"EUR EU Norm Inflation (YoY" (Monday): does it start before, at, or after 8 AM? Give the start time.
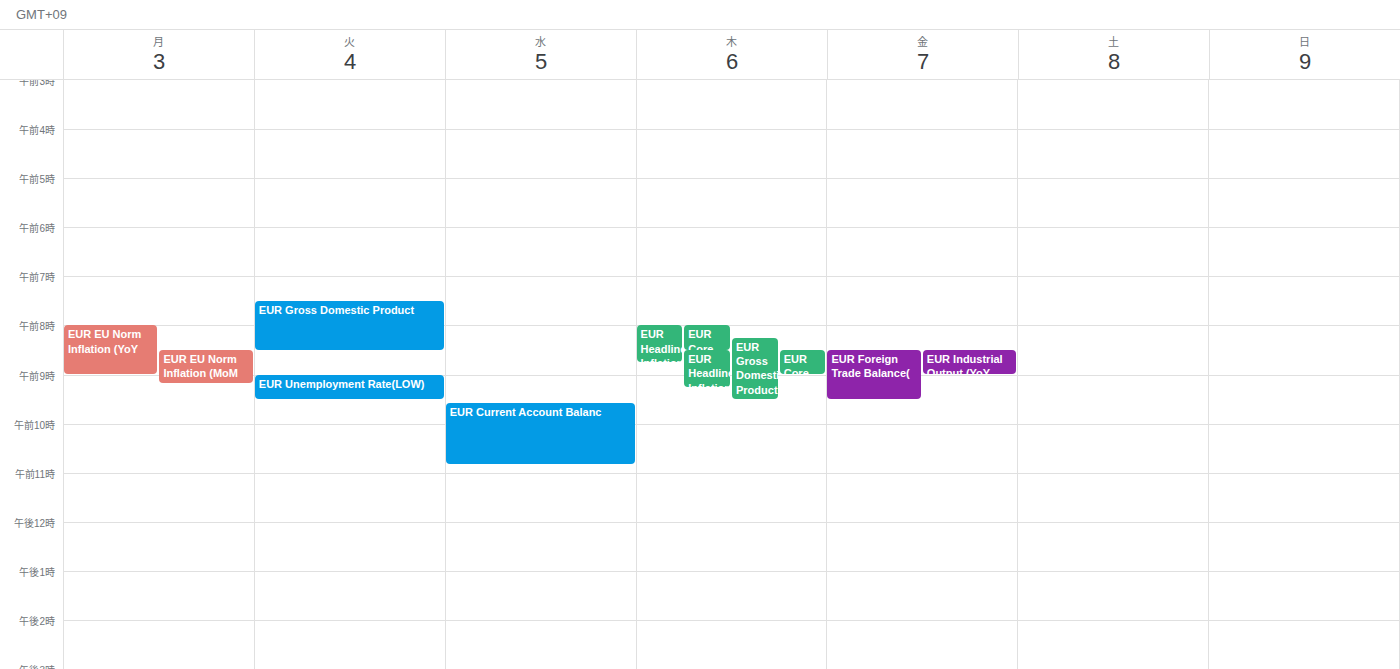
8:00 AM -- exactly at 8 AM, on the 8 AM line.